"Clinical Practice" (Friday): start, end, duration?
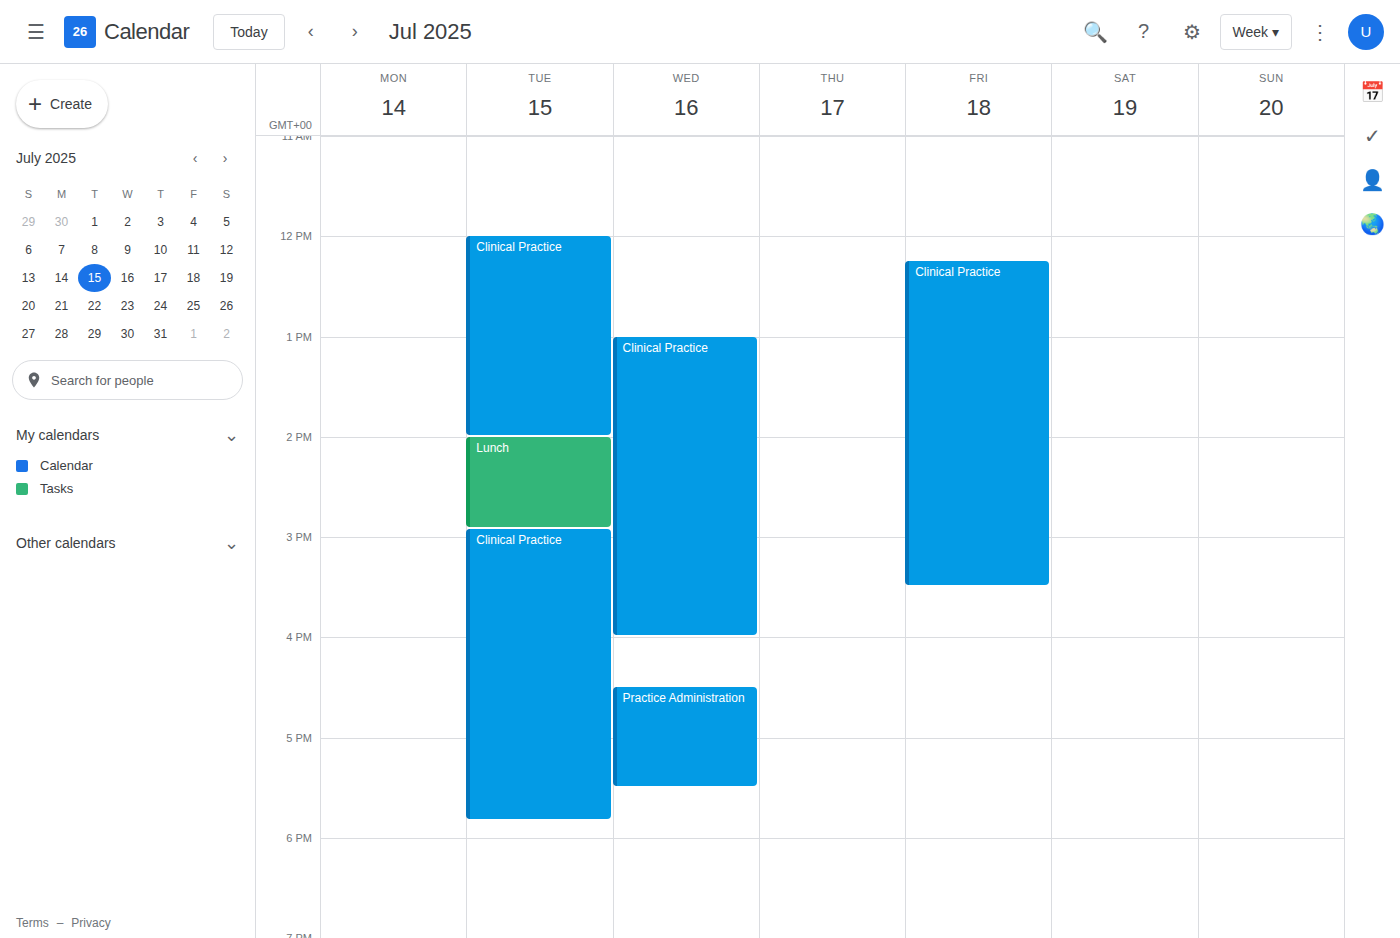
12:15 to 15:30, 3 hours 15 minutes